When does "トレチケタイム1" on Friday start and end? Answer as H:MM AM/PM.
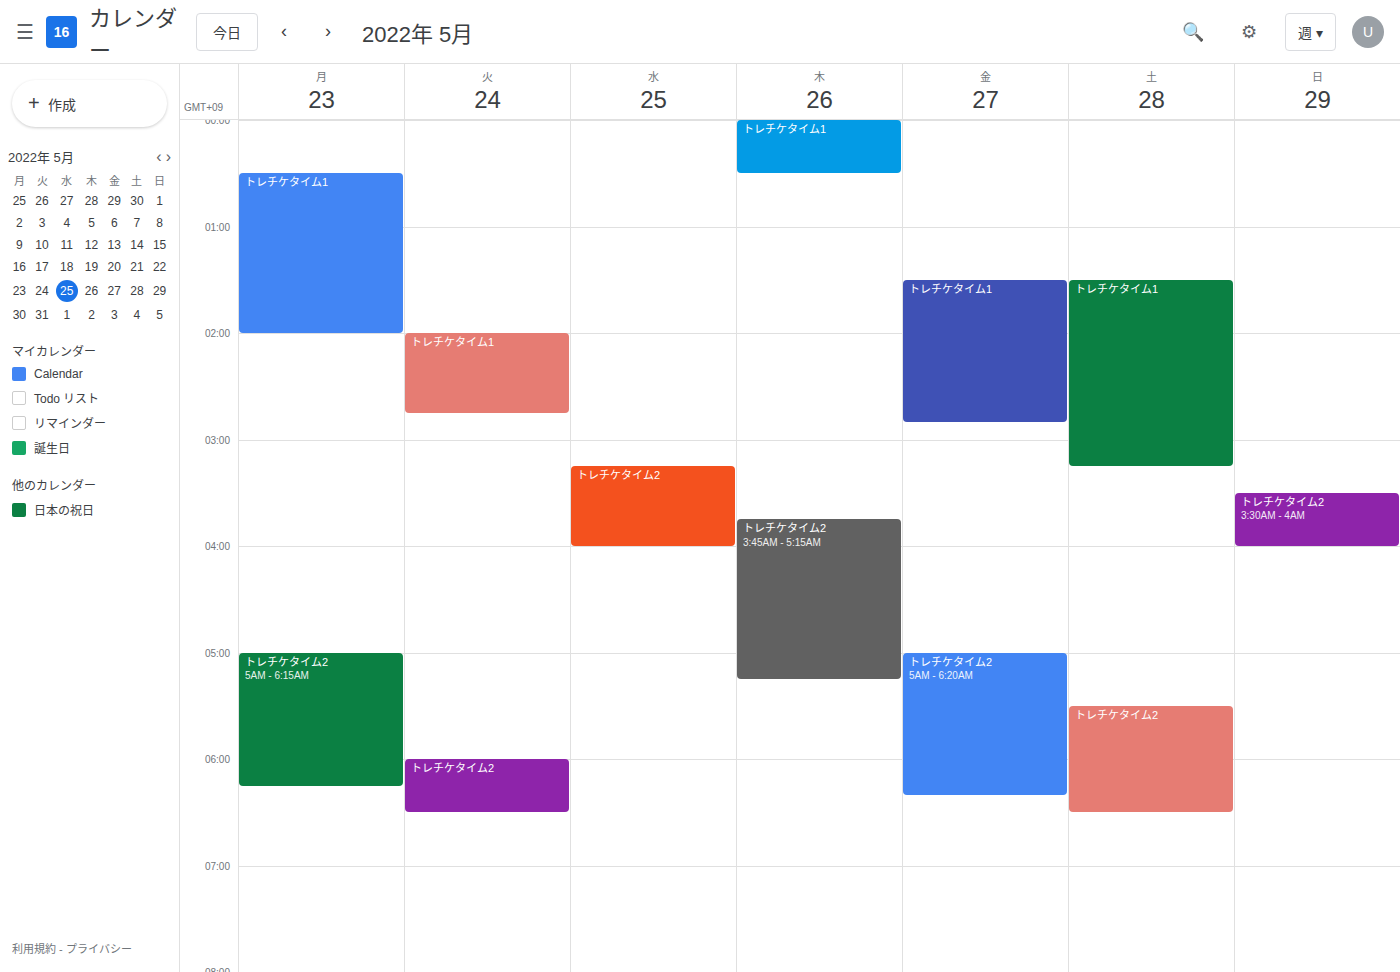
1:30 AM to 2:50 AM